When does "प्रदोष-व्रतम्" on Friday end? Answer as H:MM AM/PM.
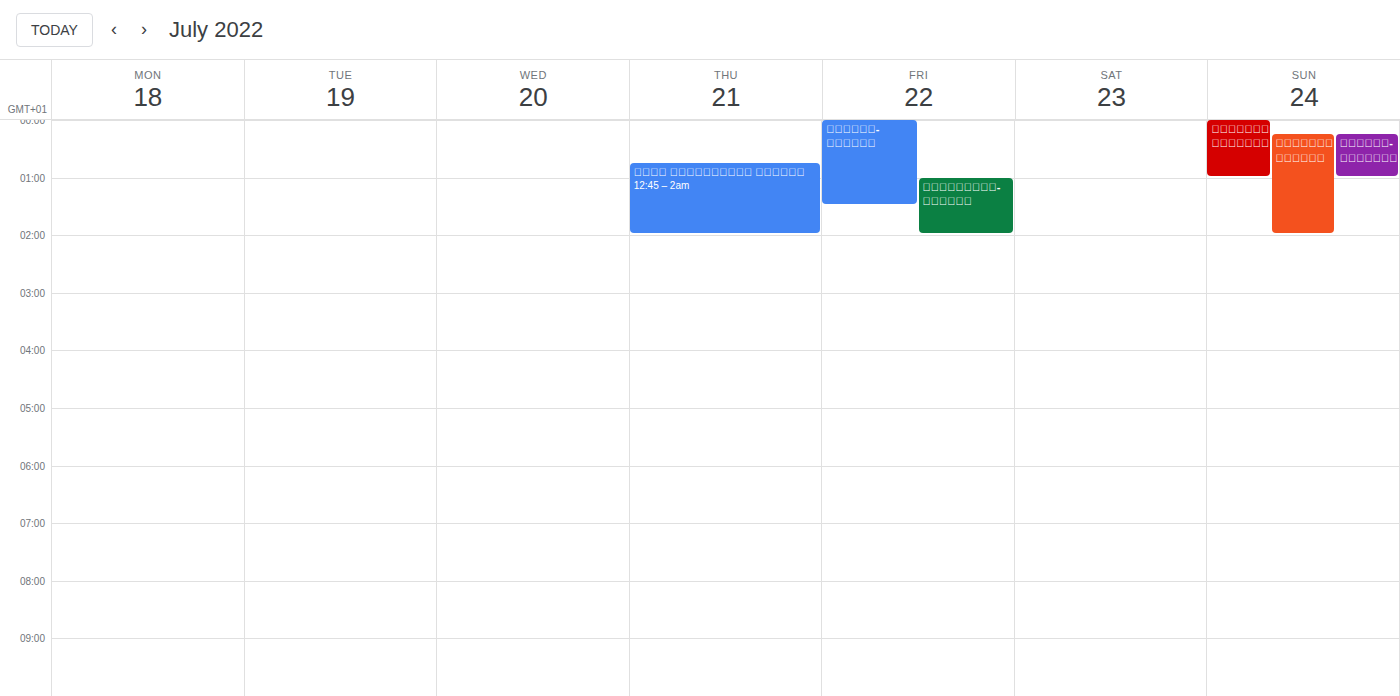
1:30 AM